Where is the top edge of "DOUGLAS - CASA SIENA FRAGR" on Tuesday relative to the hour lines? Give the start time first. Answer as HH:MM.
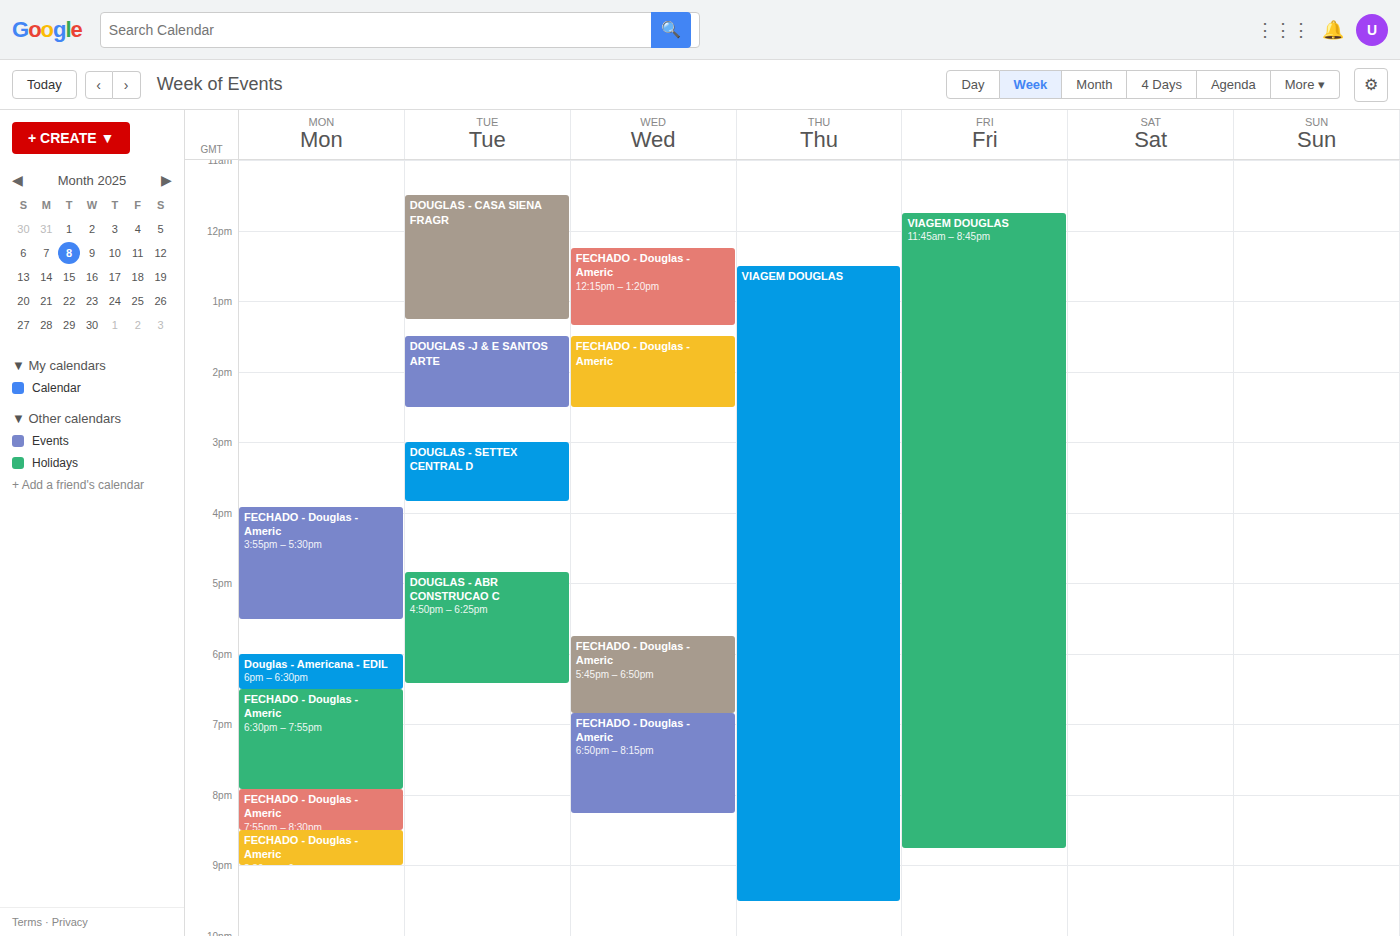
11:30 -- halfway between the 11:00 and 12:00 lines.